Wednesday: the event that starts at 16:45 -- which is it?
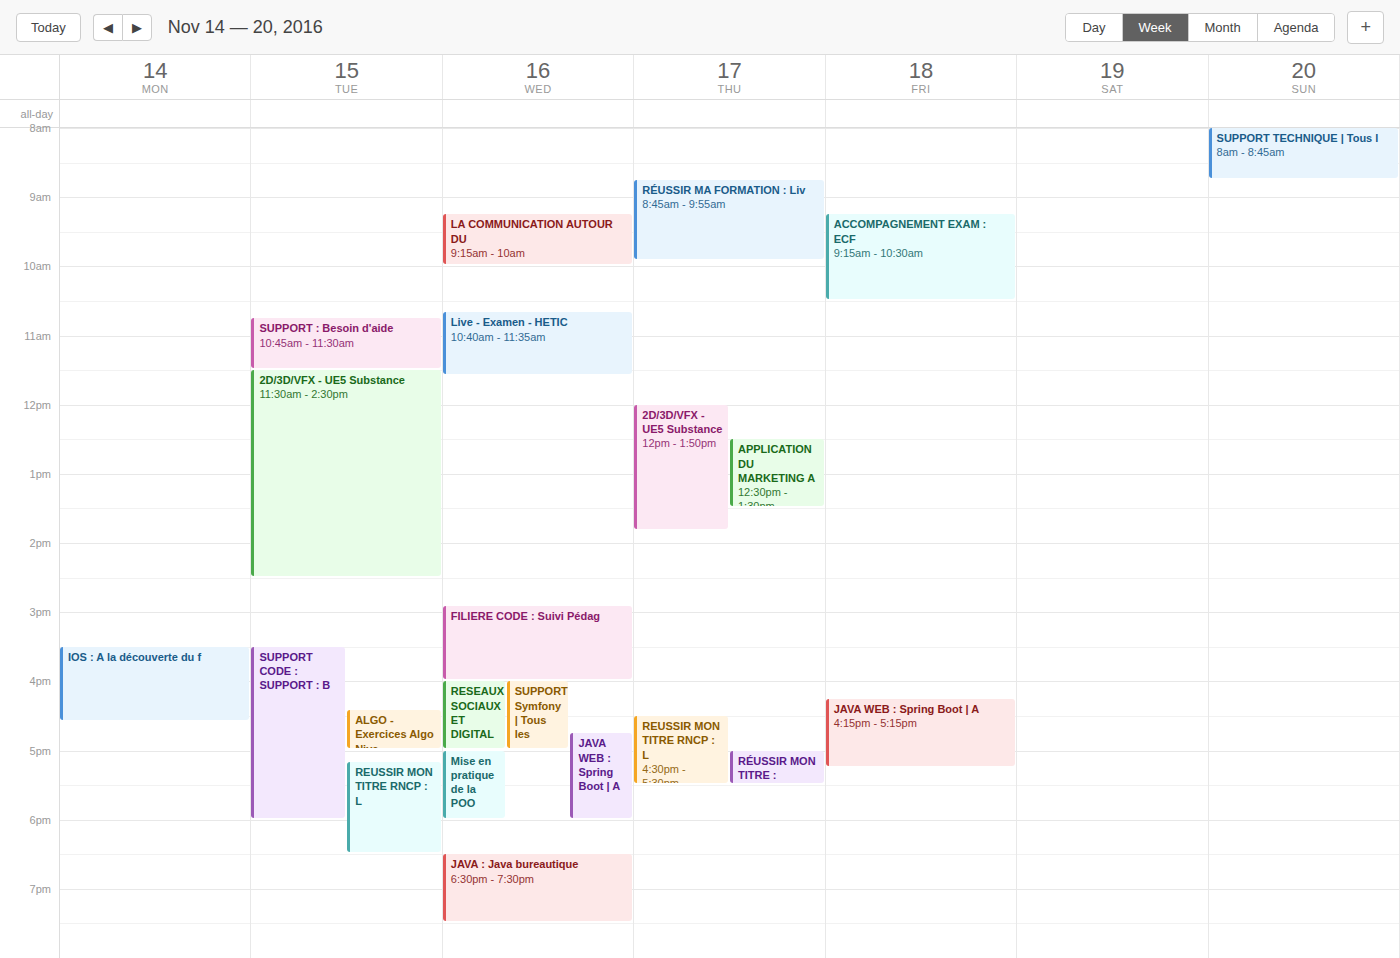
"JAVA WEB : Spring Boot | A"